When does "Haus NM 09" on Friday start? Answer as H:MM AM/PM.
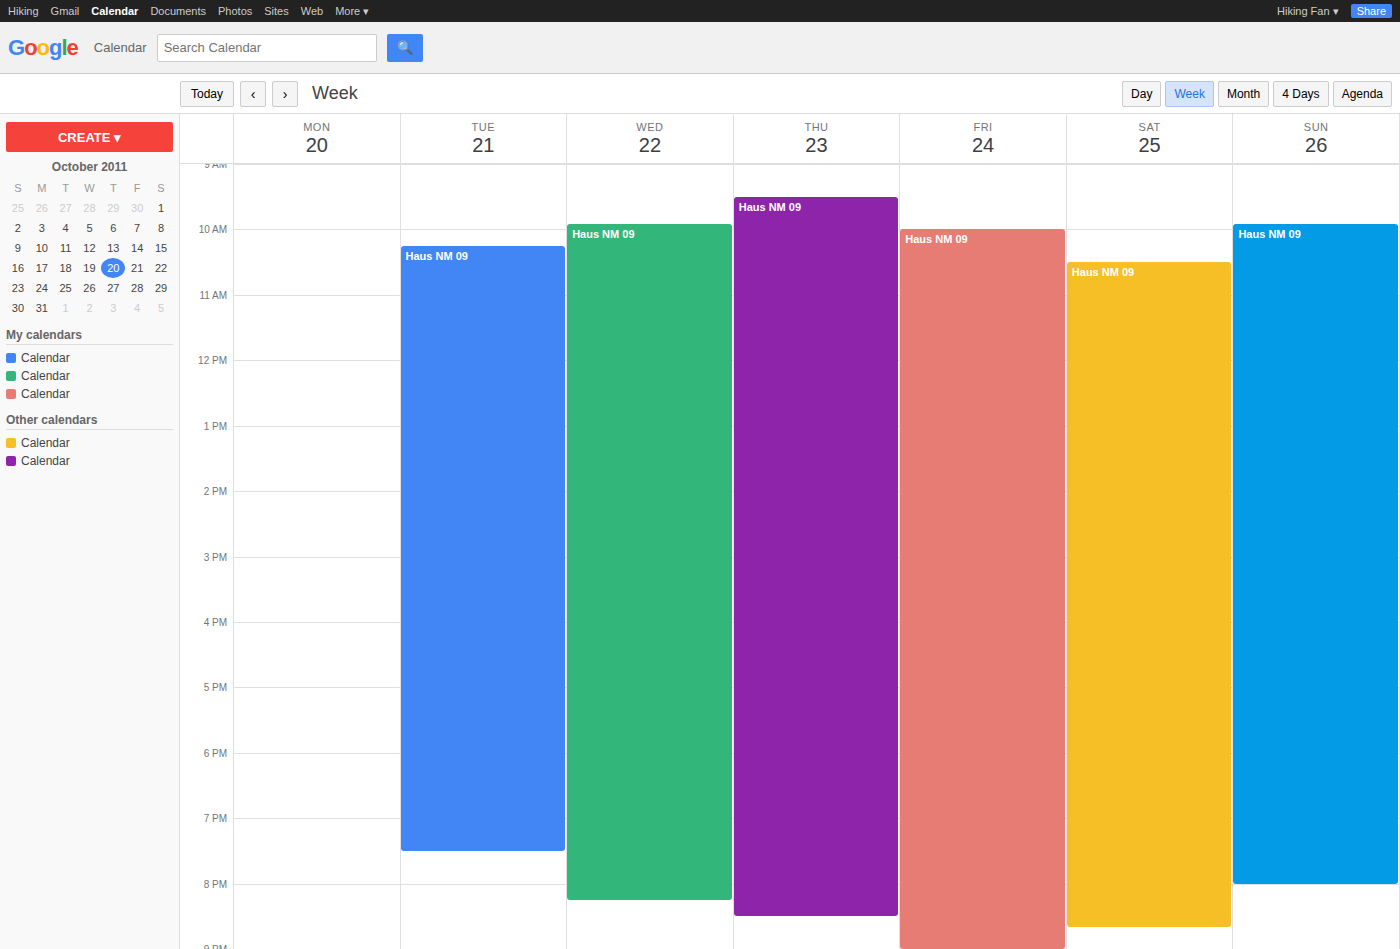
10:00 AM